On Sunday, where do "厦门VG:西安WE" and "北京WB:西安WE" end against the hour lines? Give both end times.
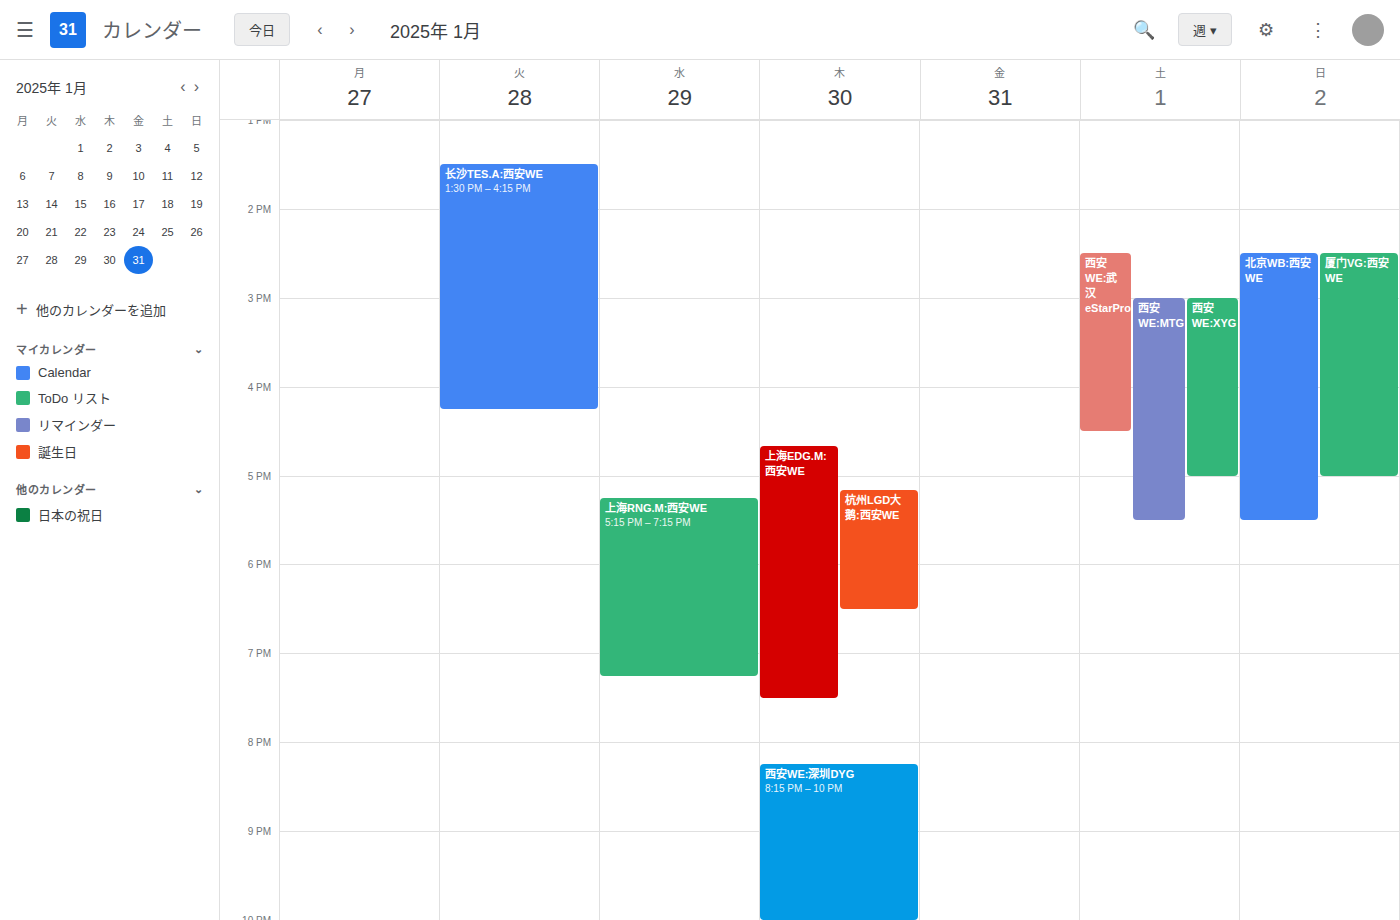
"厦门VG:西安WE": 5:00 PM, exactly on the 5 PM line. "北京WB:西安WE": 5:30 PM, halfway between the 5 PM and 6 PM lines.